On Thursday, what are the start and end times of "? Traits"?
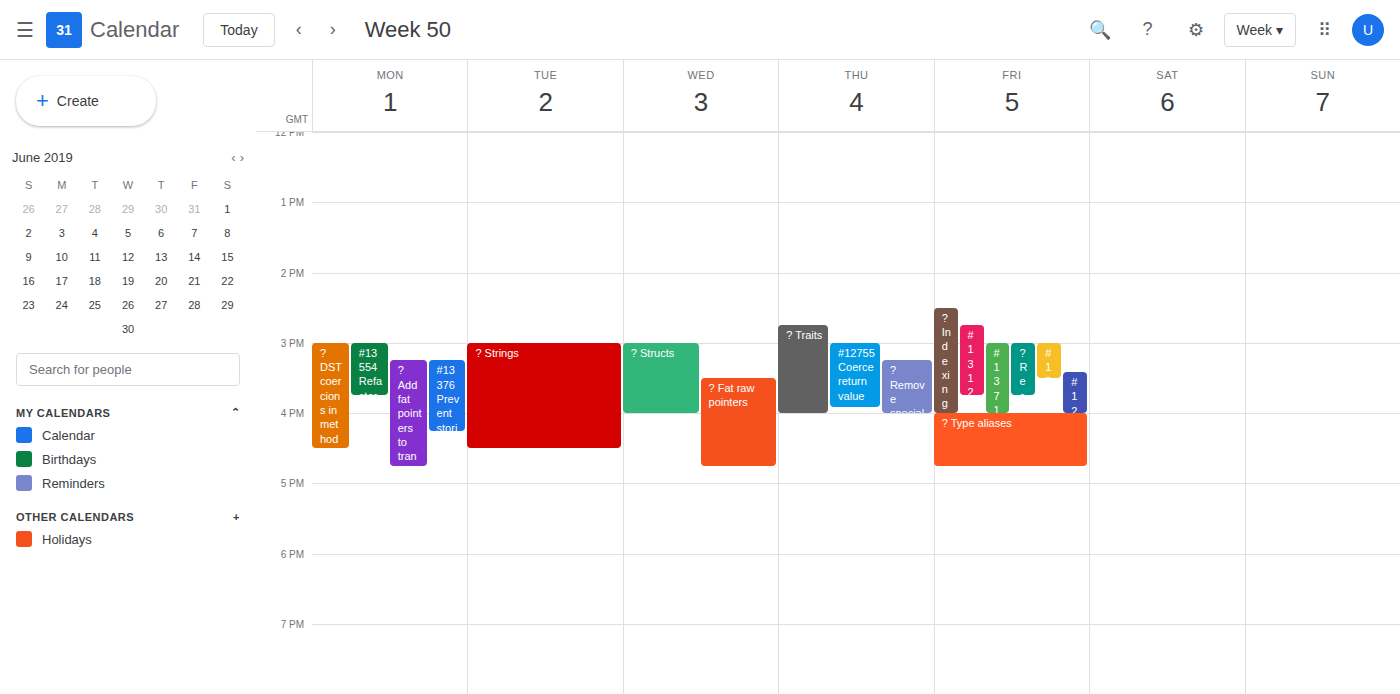
14:45 to 16:00